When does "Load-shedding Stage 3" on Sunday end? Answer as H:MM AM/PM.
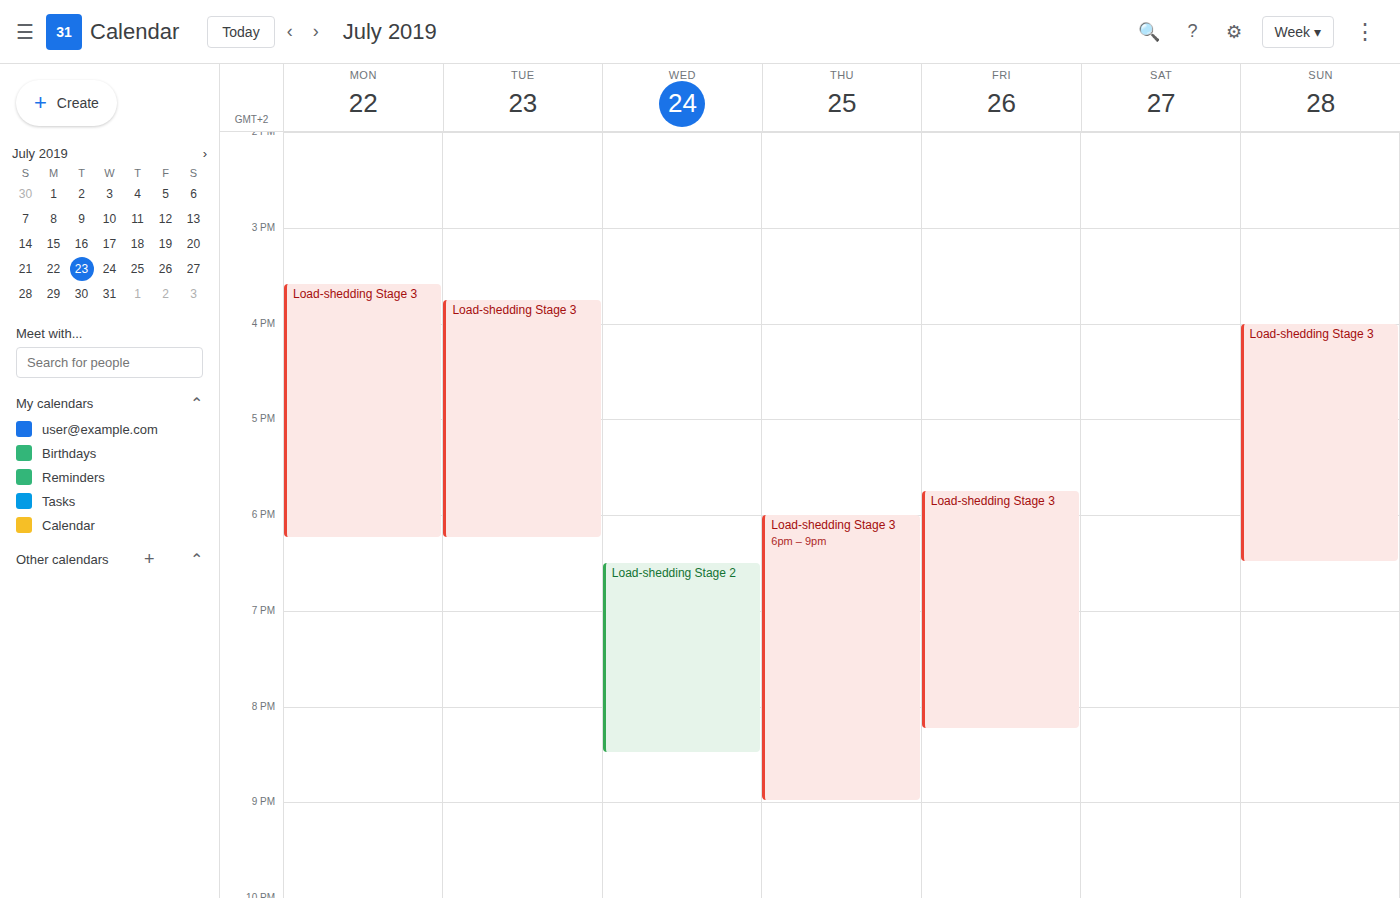
6:30 PM